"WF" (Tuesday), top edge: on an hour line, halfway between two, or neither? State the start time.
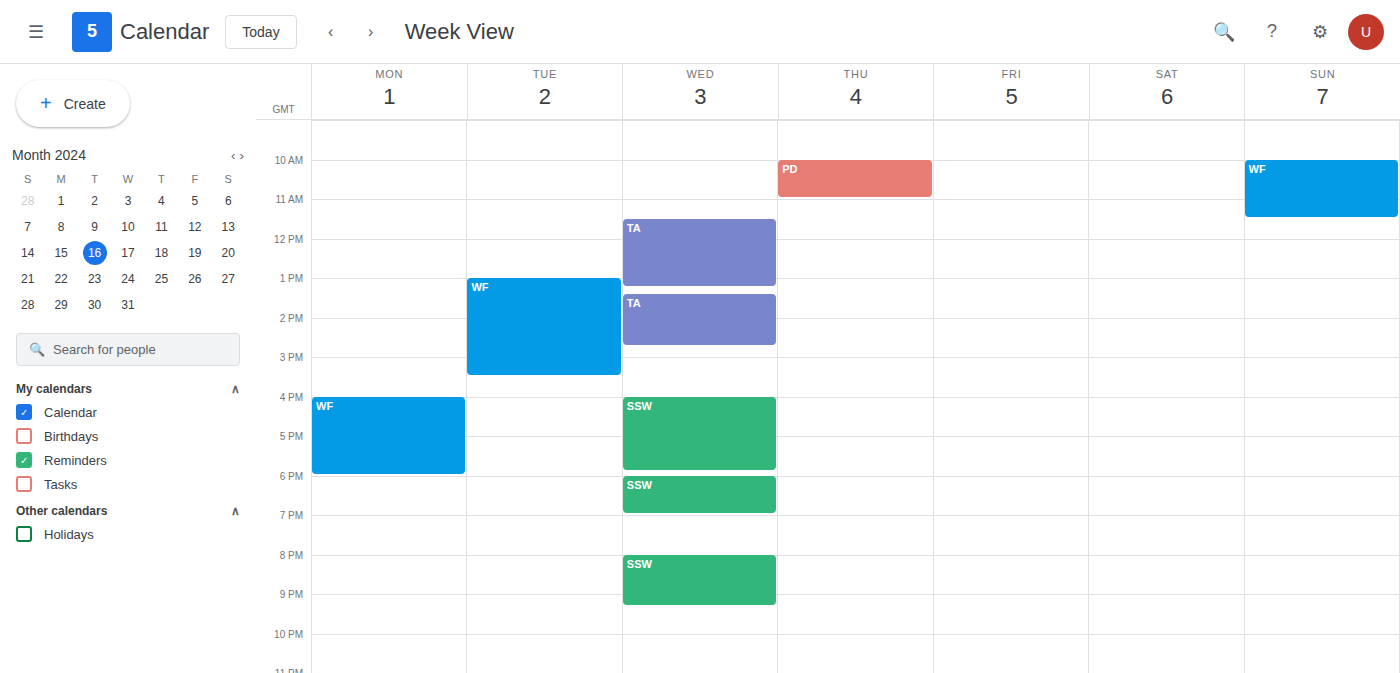
1:00 PM -- exactly on the 1 PM line.